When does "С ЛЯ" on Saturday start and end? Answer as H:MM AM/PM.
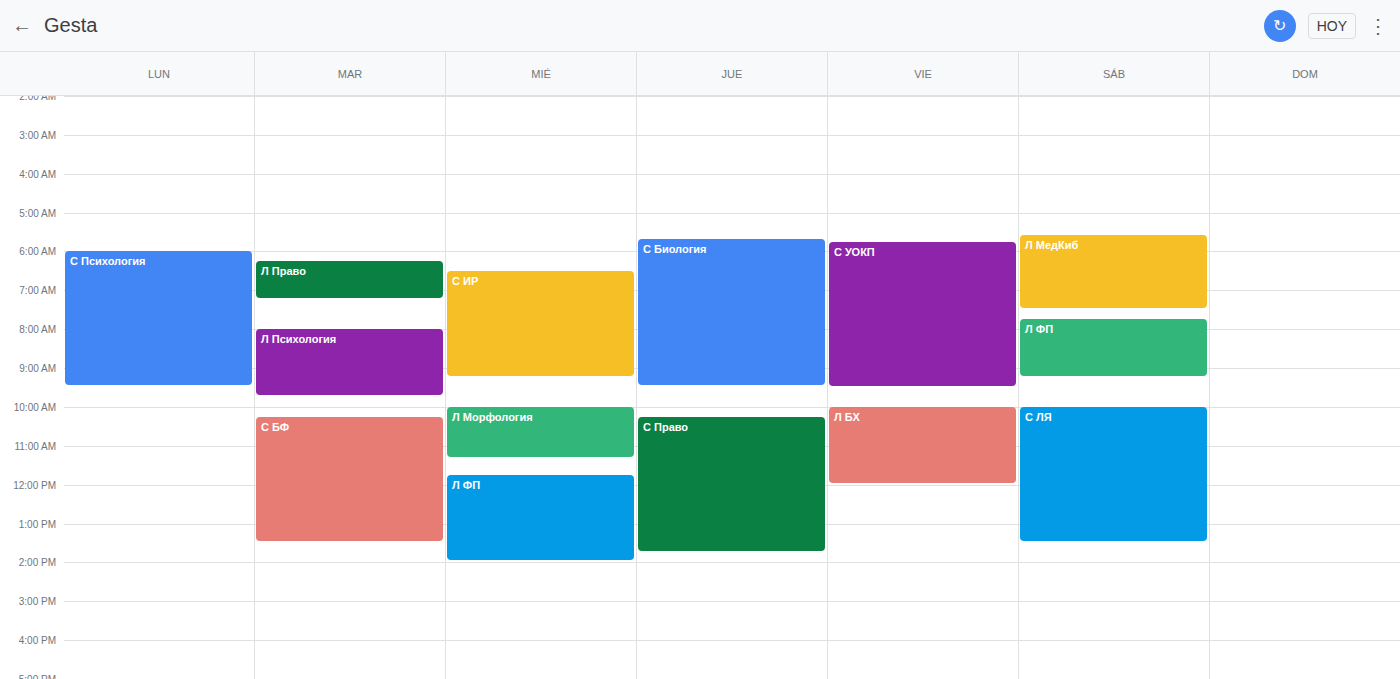
10:00 AM to 1:30 PM